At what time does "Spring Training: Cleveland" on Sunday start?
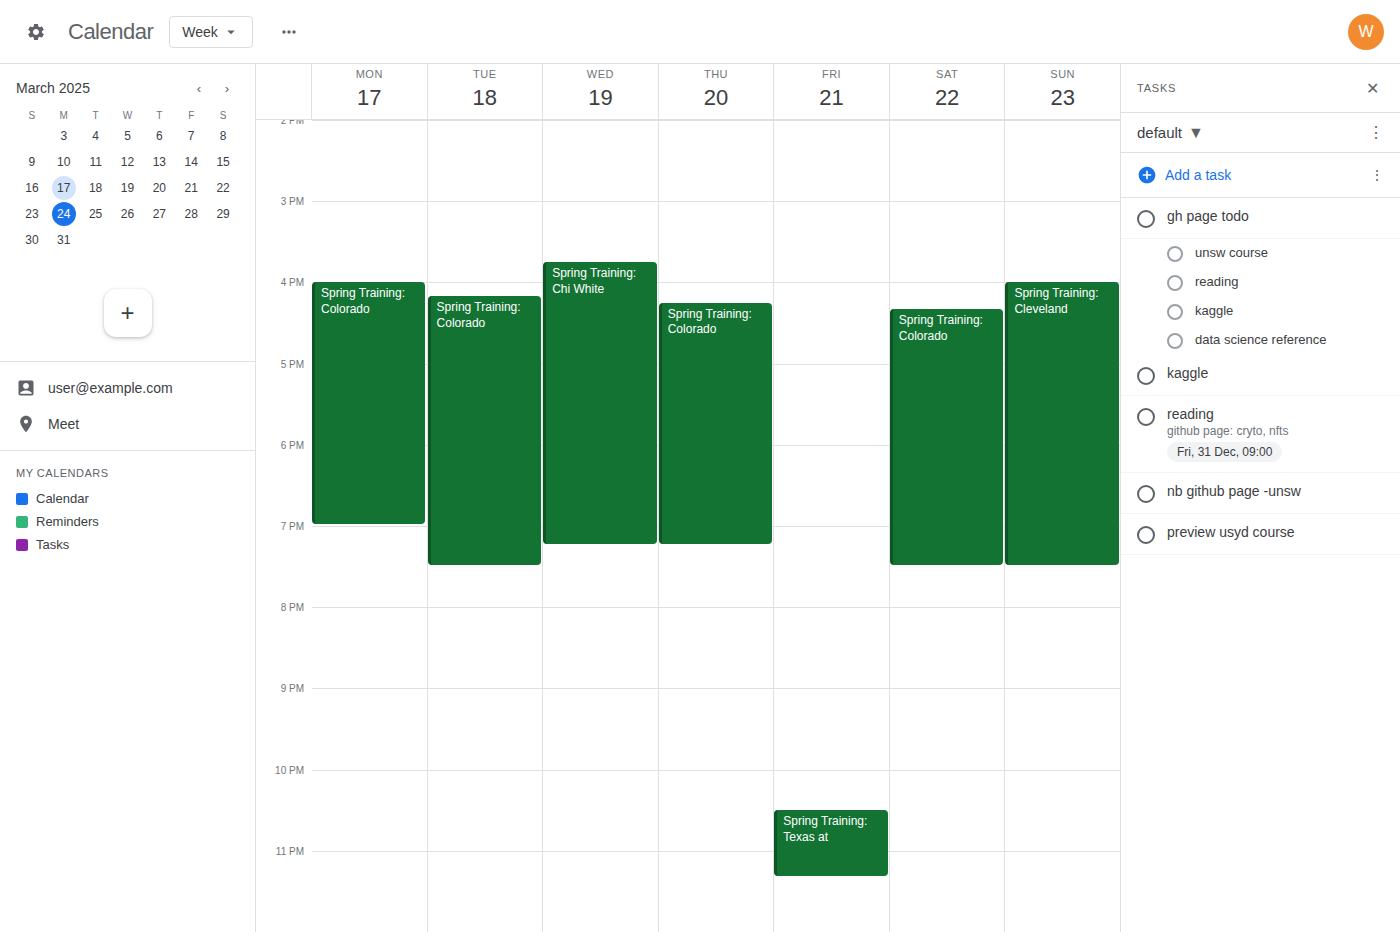
4:00 PM